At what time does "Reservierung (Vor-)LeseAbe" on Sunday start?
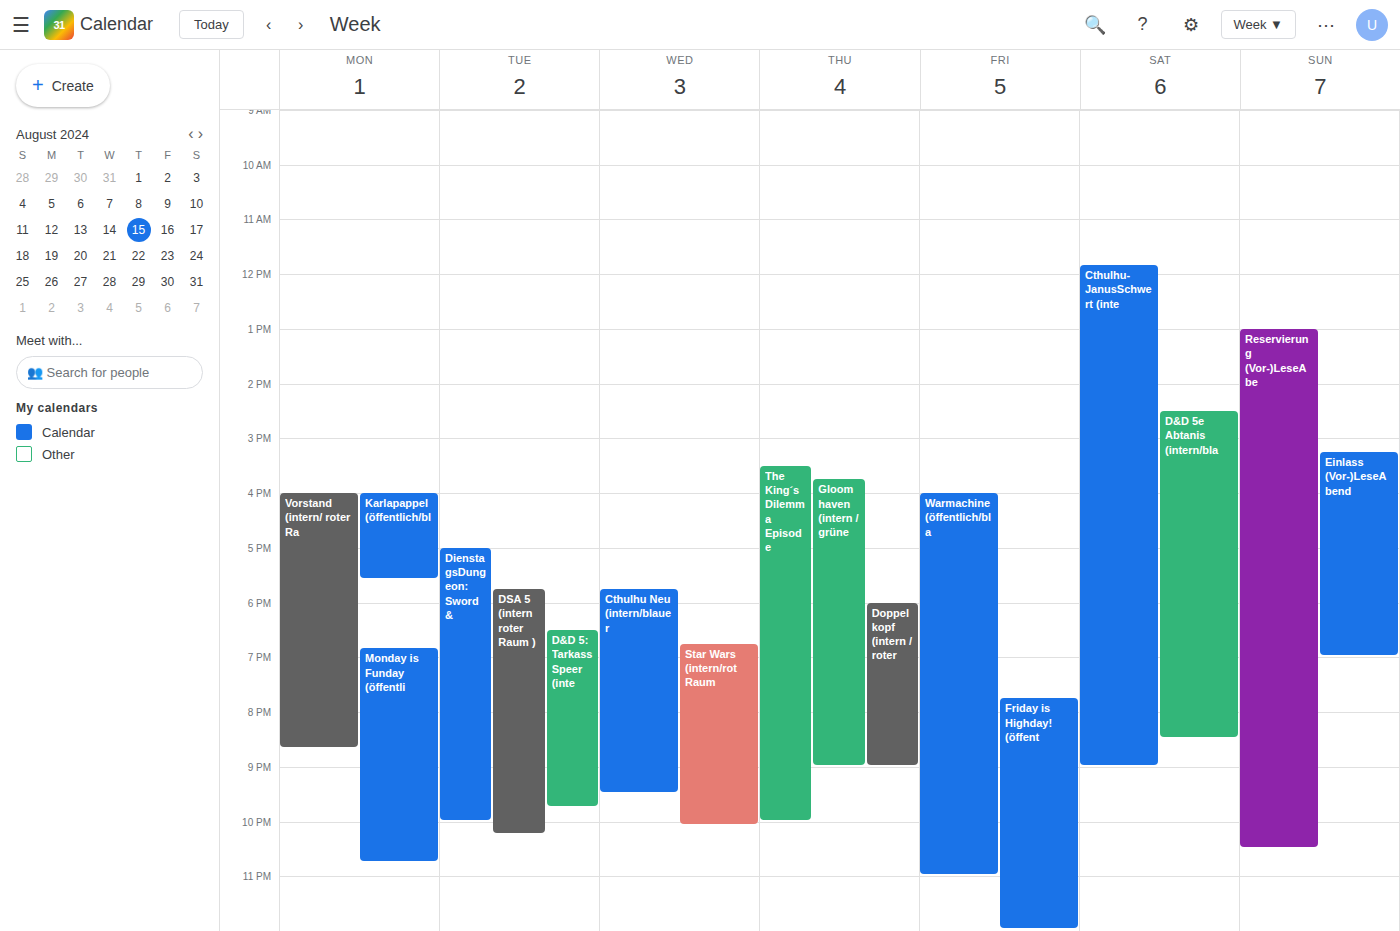
1:00 PM